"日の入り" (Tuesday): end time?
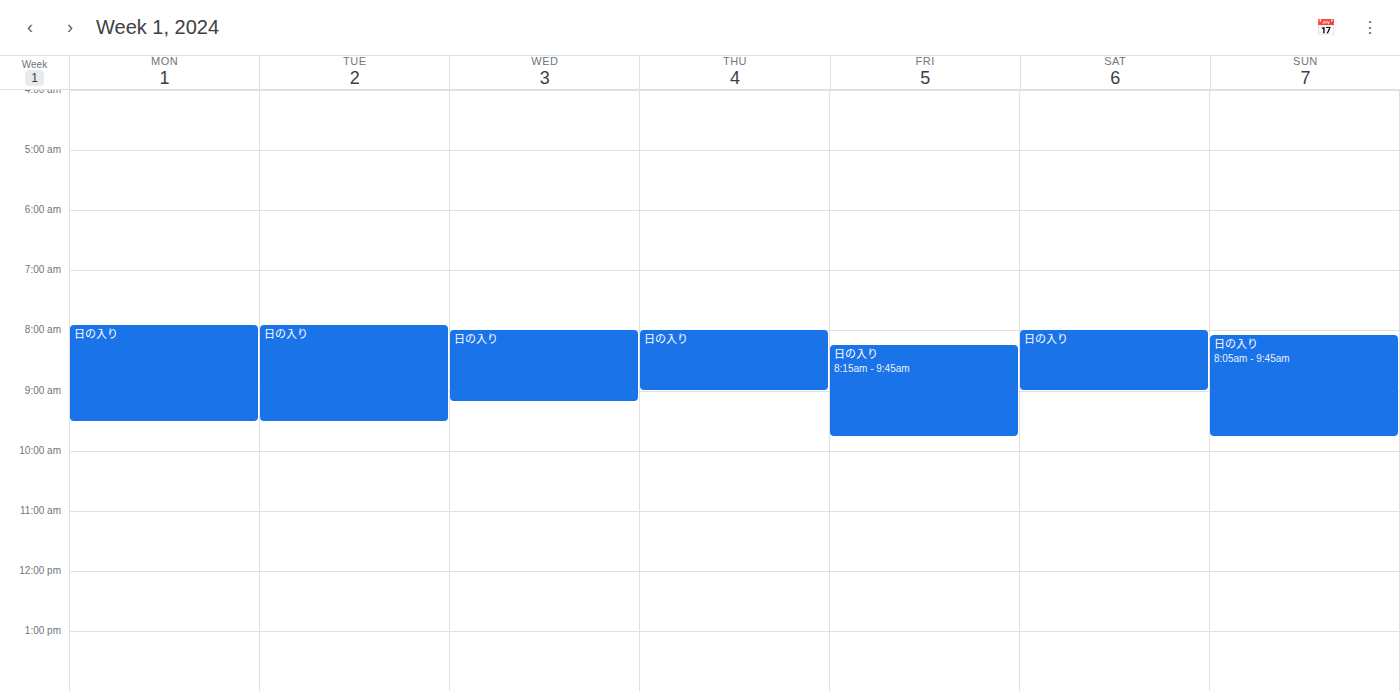
9:30 AM